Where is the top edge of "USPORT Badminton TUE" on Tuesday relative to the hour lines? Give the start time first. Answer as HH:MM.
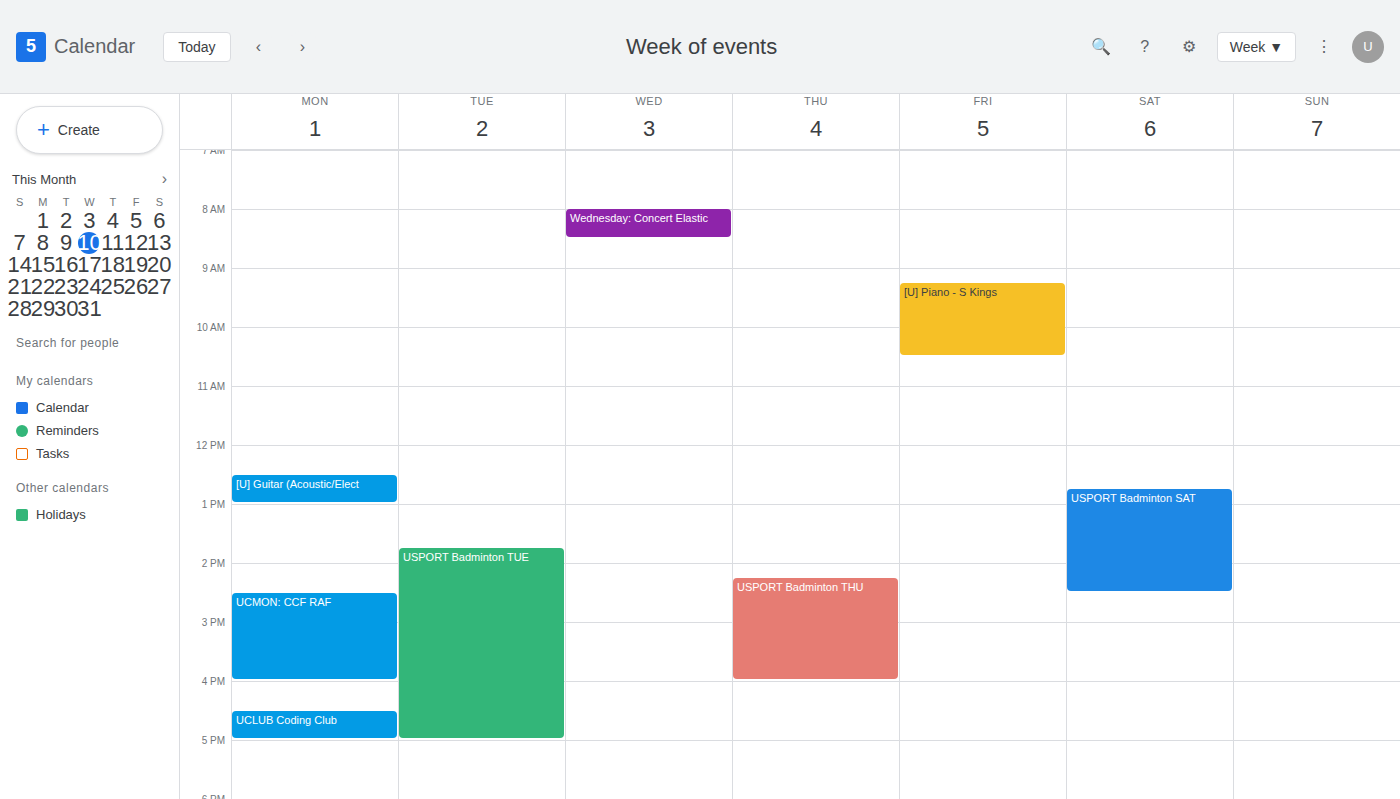
13:45 -- neither: three quarters of the way from the 13:00 line to the 14:00 line.